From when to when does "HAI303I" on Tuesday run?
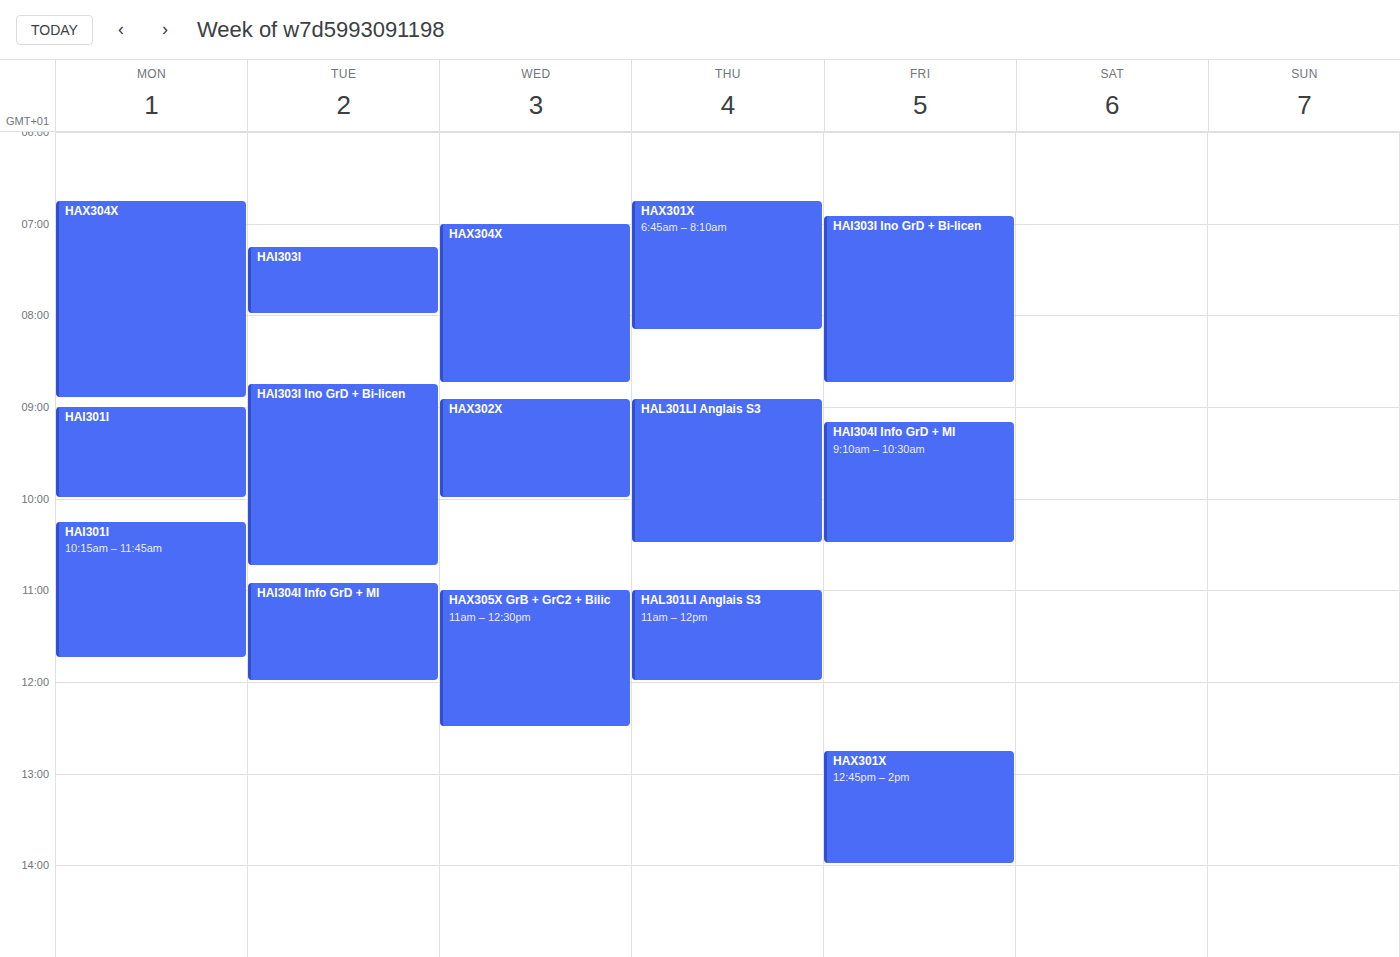
7:15 AM to 8:00 AM